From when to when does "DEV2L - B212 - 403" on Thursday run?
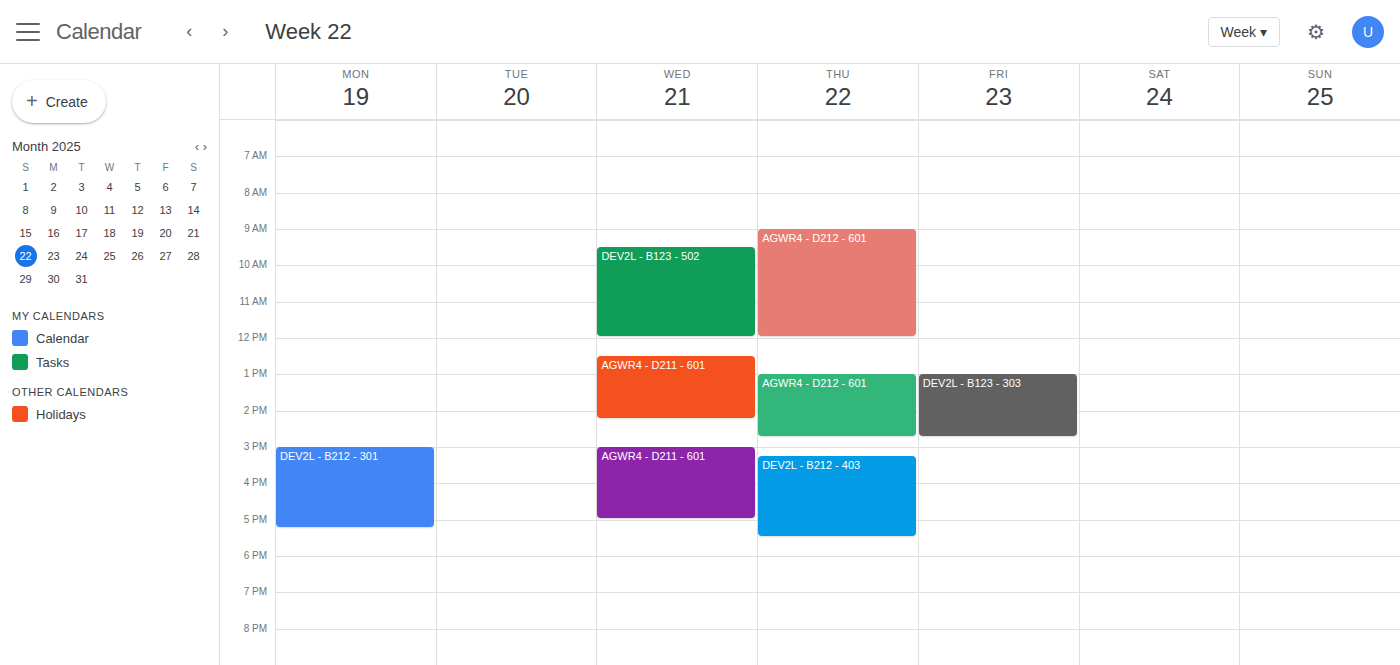
15:15 to 17:30